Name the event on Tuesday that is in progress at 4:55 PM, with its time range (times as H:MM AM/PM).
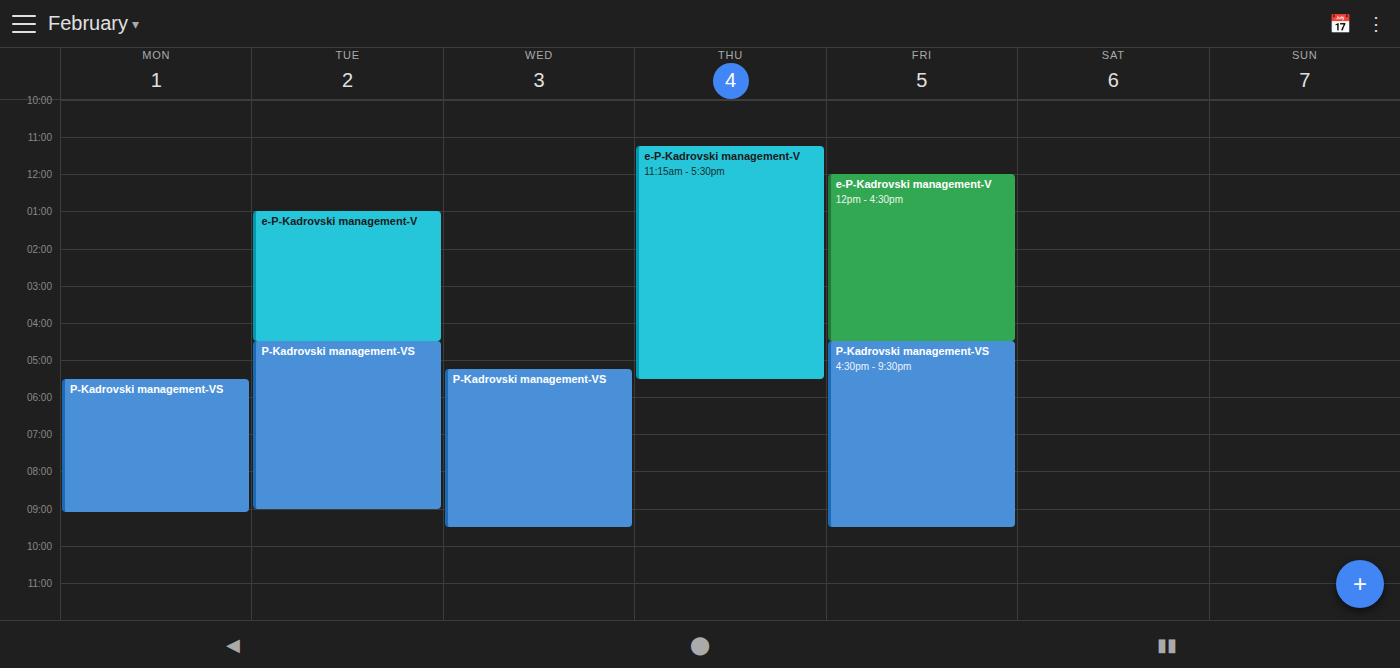
"P-Kadrovski management-VS", 4:30 PM to 9:00 PM